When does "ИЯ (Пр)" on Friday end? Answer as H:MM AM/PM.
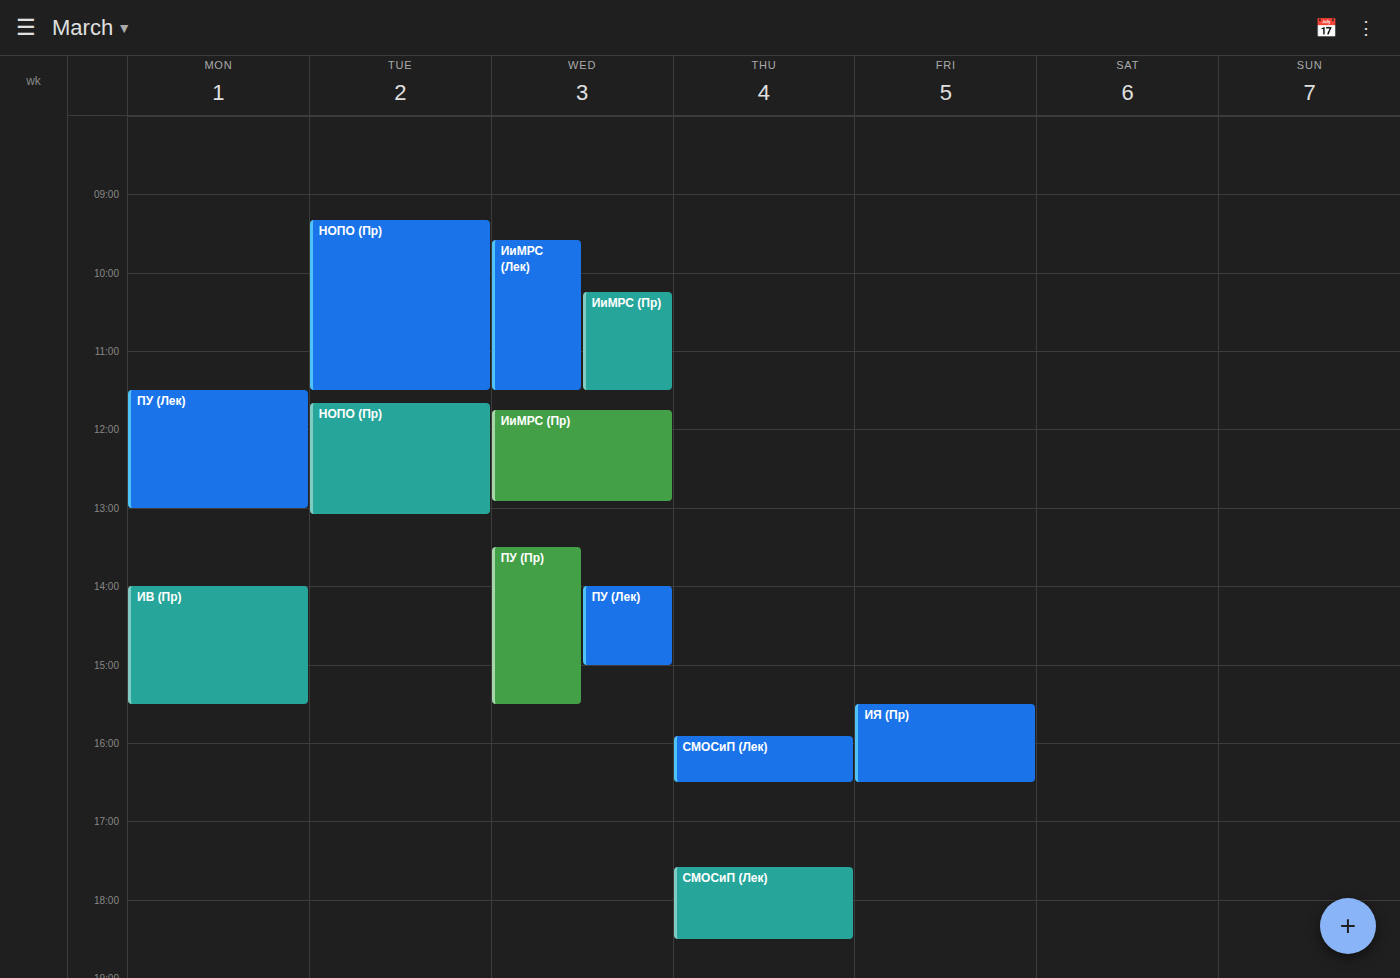
4:30 PM